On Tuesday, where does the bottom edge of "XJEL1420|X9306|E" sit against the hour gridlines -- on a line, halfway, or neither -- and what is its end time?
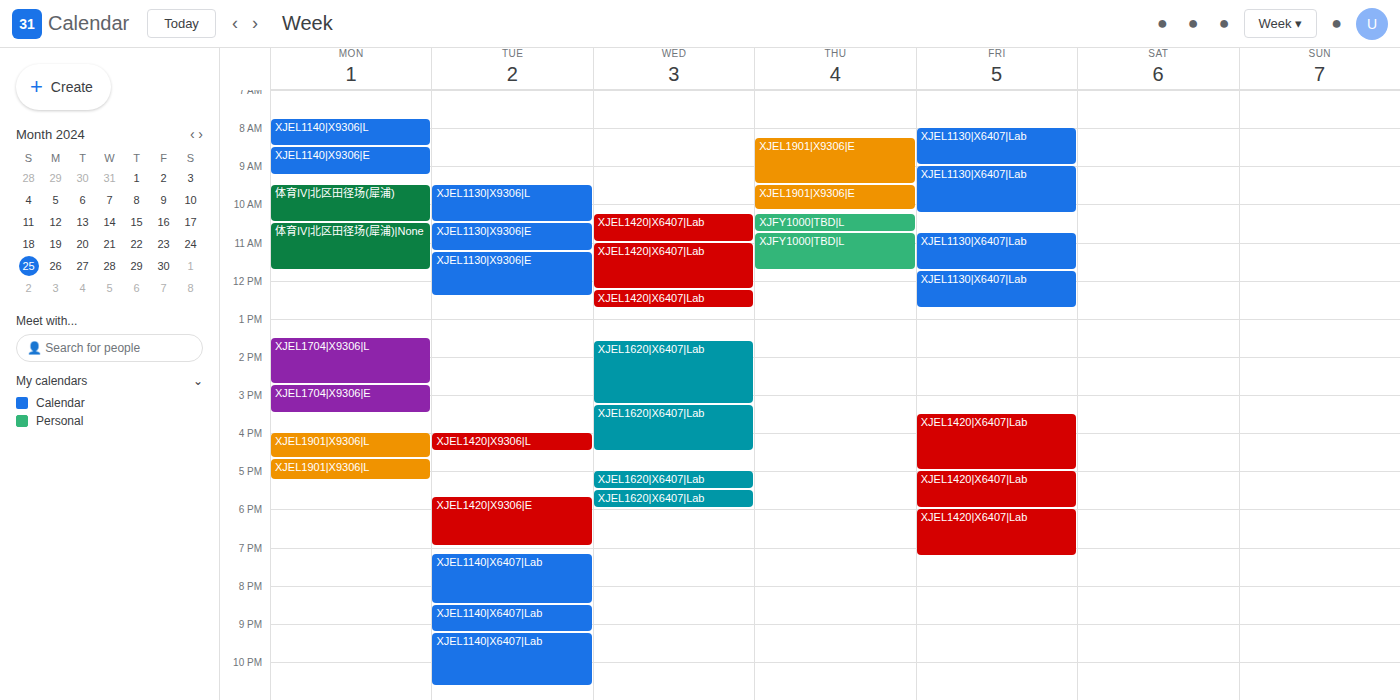
19:00 -- exactly on the 19:00 line.